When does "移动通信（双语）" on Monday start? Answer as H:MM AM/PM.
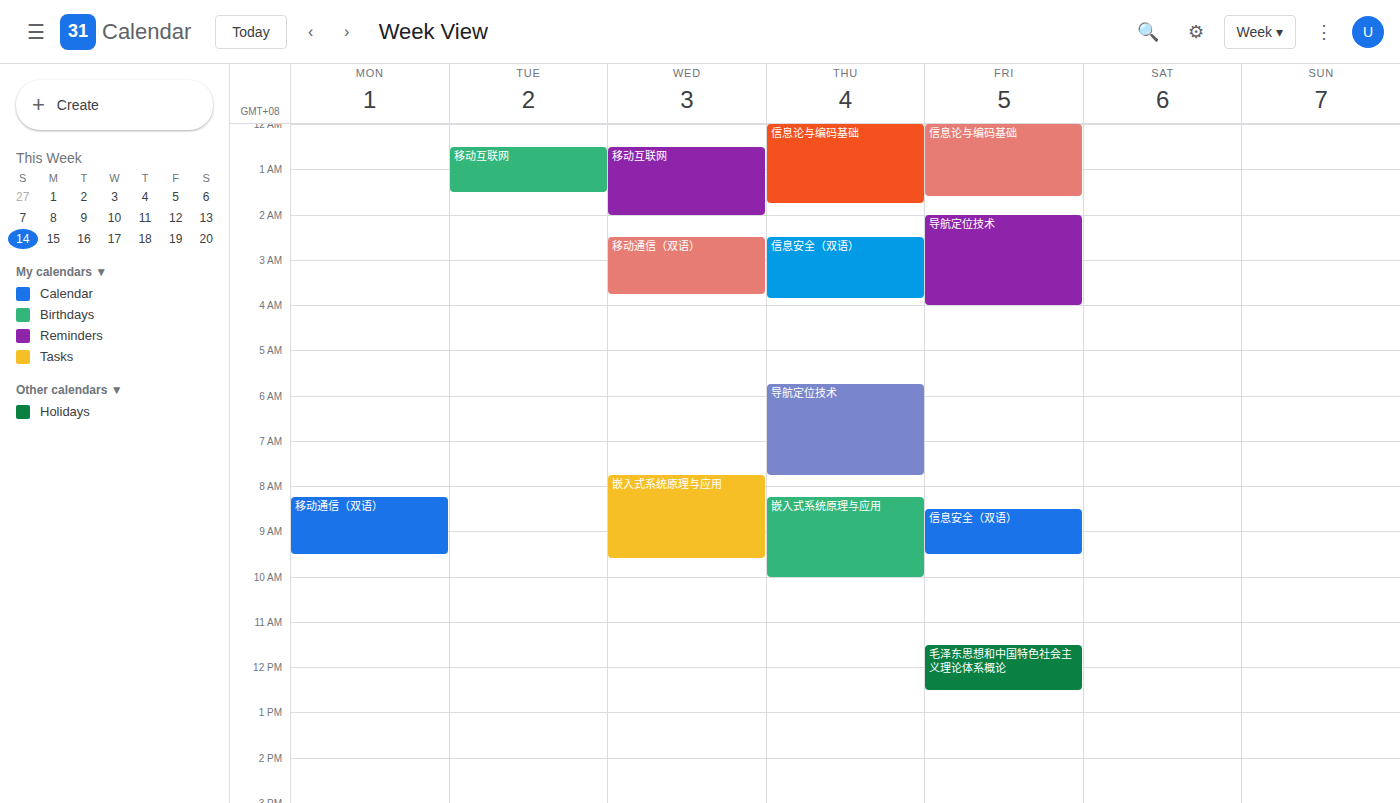
8:15 AM